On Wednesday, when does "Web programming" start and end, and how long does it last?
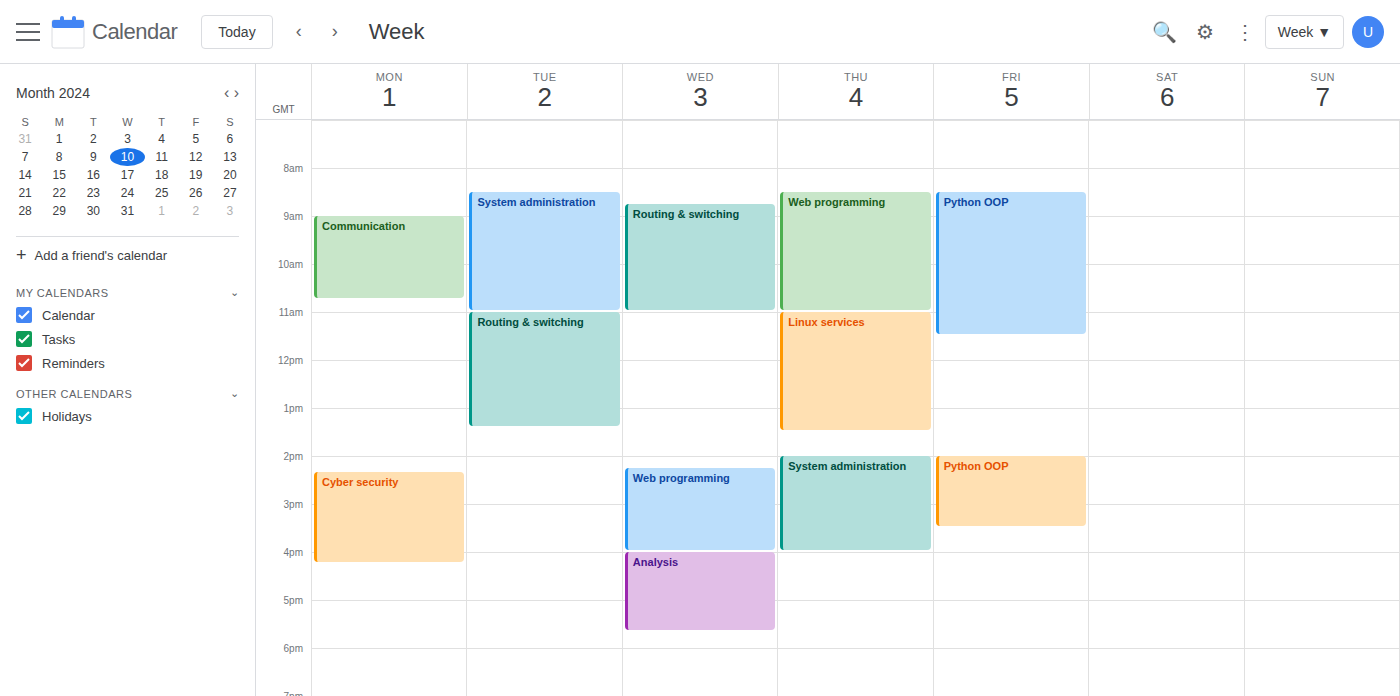
2:15 PM to 4:00 PM, 1 hour 45 minutes